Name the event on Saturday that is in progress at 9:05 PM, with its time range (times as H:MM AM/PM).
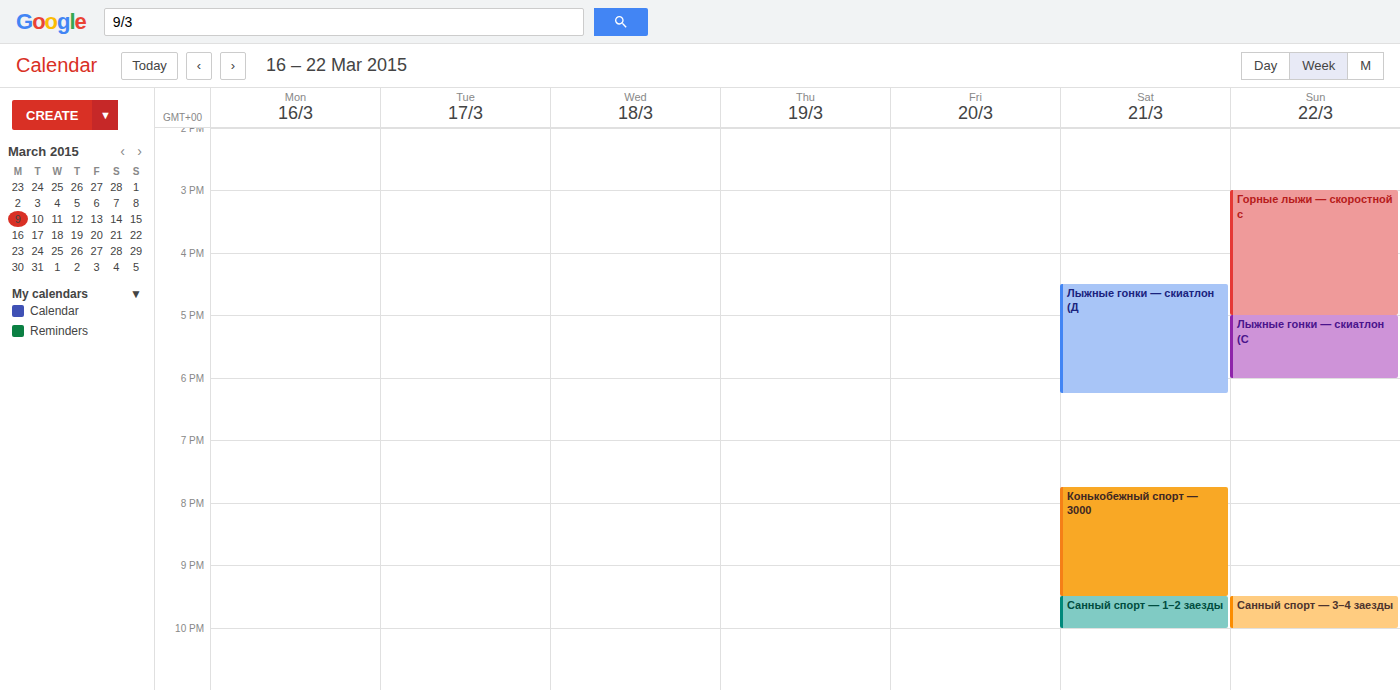
"Конькобежный спорт — 3000", 7:45 PM to 9:30 PM